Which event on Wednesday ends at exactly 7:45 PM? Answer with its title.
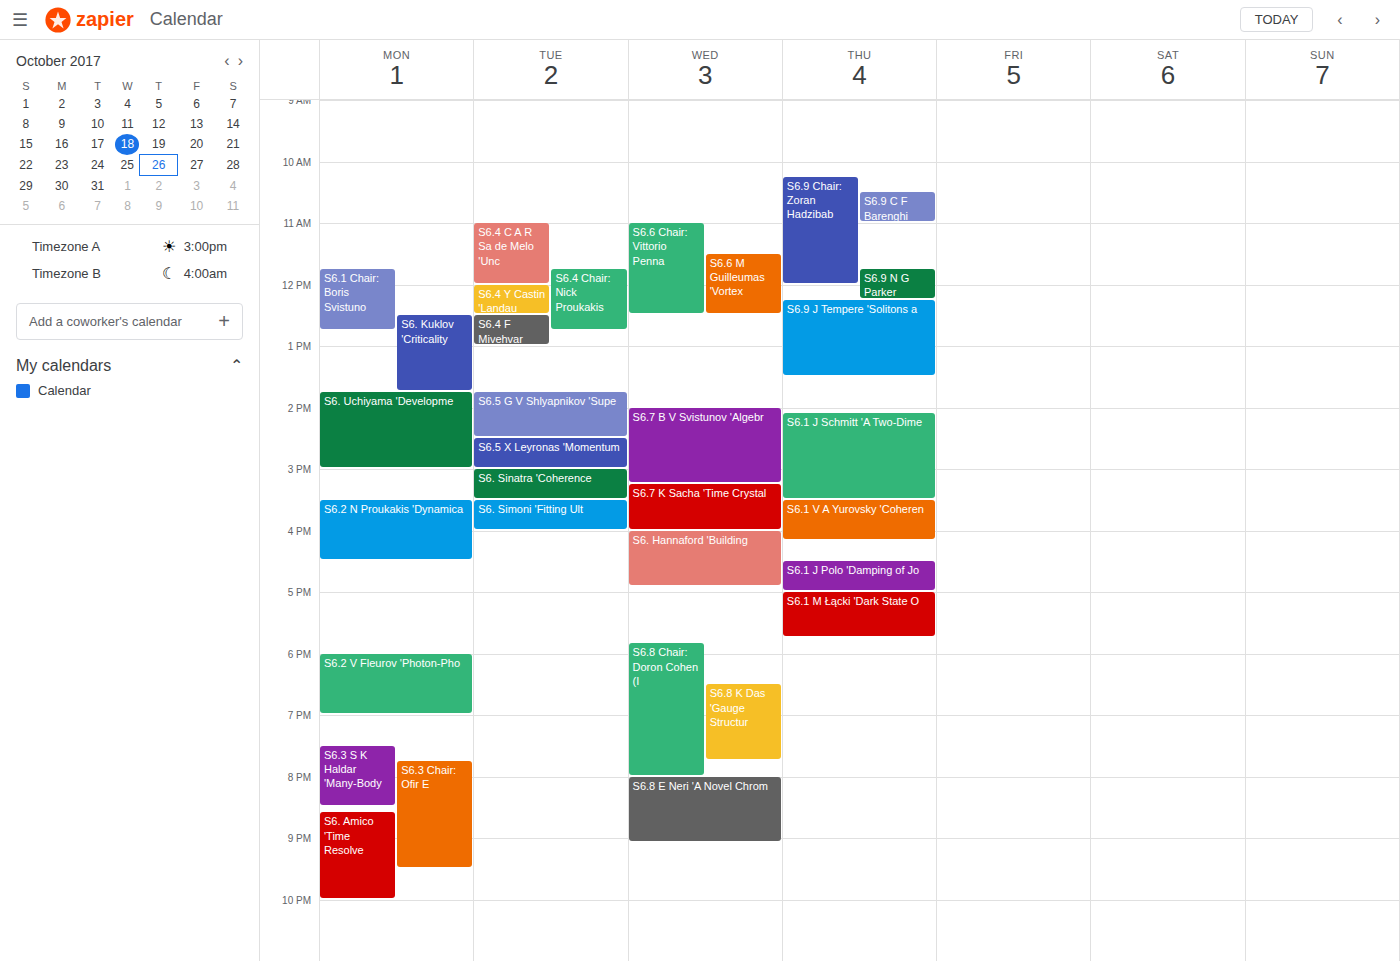
"S6.8 K Das 'Gauge Structur"